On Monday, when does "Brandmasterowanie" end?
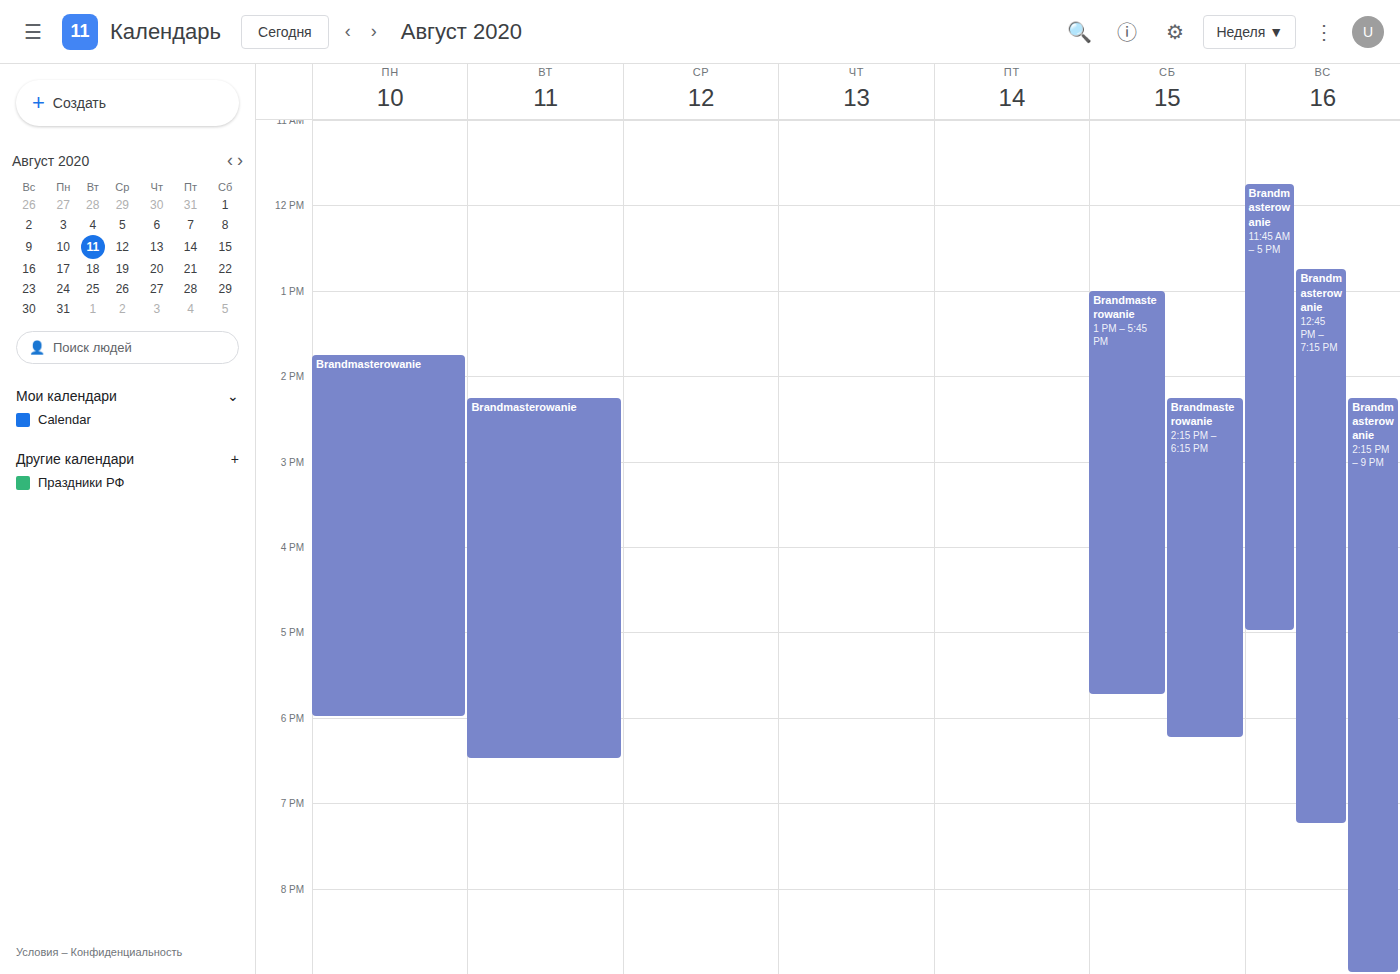
6:00 PM